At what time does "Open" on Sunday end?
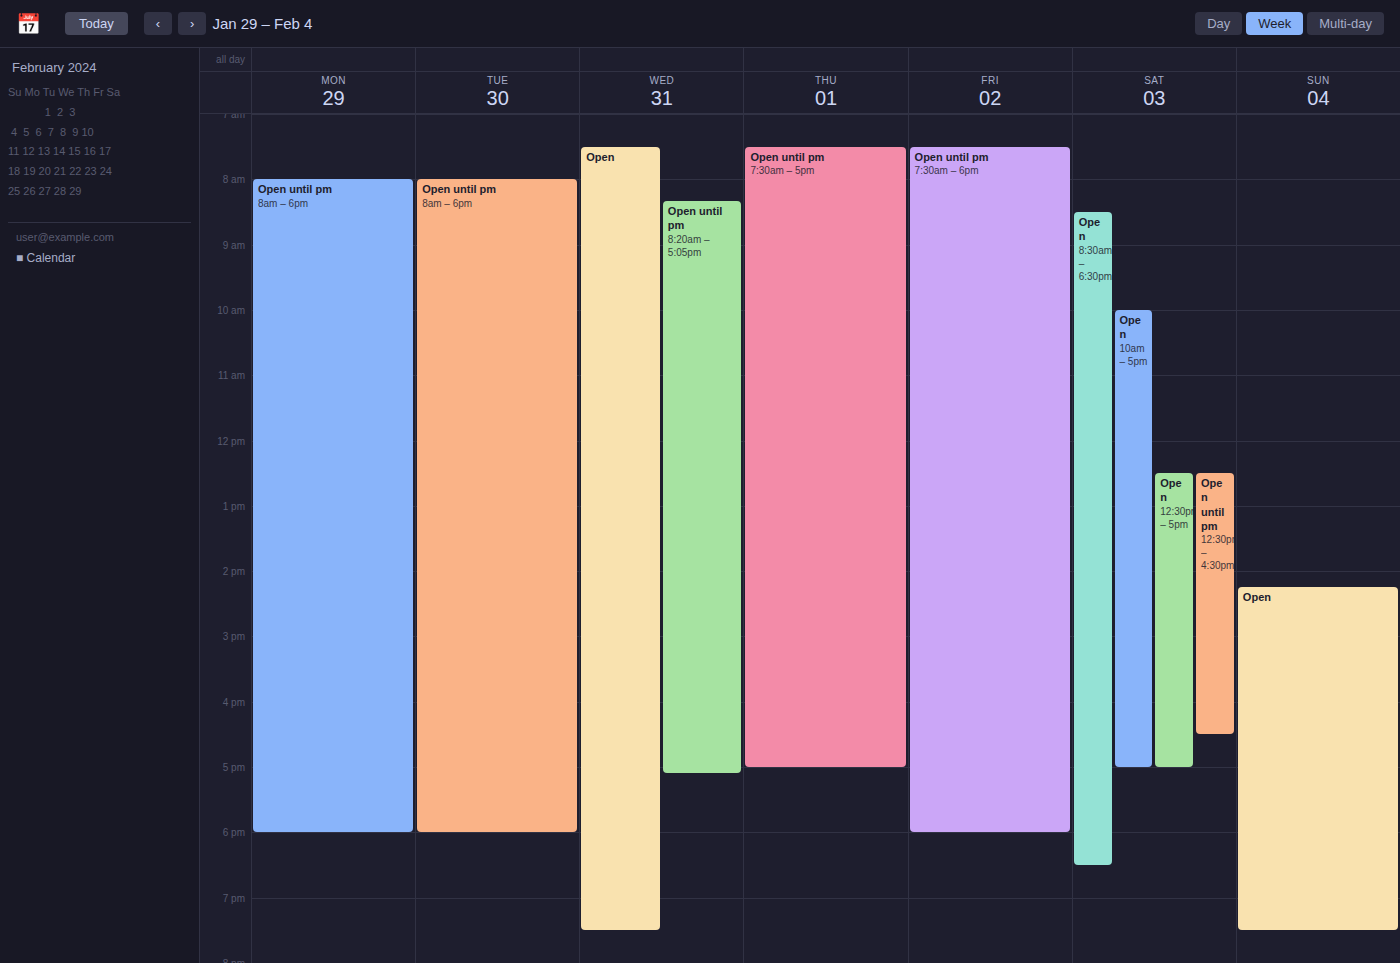
7:30 PM